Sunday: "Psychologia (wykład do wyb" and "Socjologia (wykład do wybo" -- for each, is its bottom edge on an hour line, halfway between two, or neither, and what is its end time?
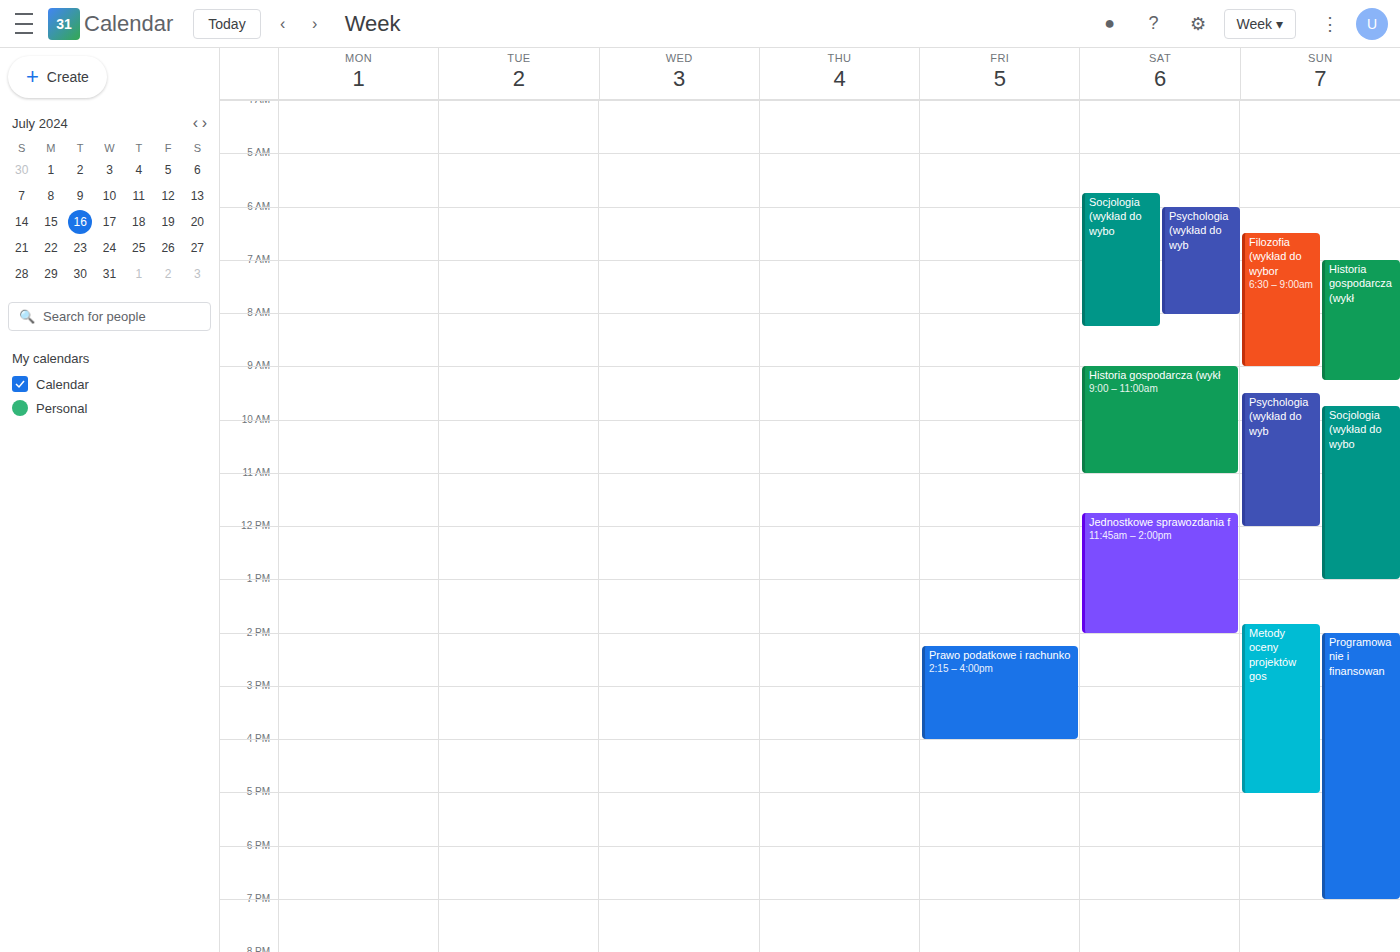
"Psychologia (wykład do wyb": 12:00, exactly on the 12:00 line. "Socjologia (wykład do wybo": 13:00, exactly on the 13:00 line.